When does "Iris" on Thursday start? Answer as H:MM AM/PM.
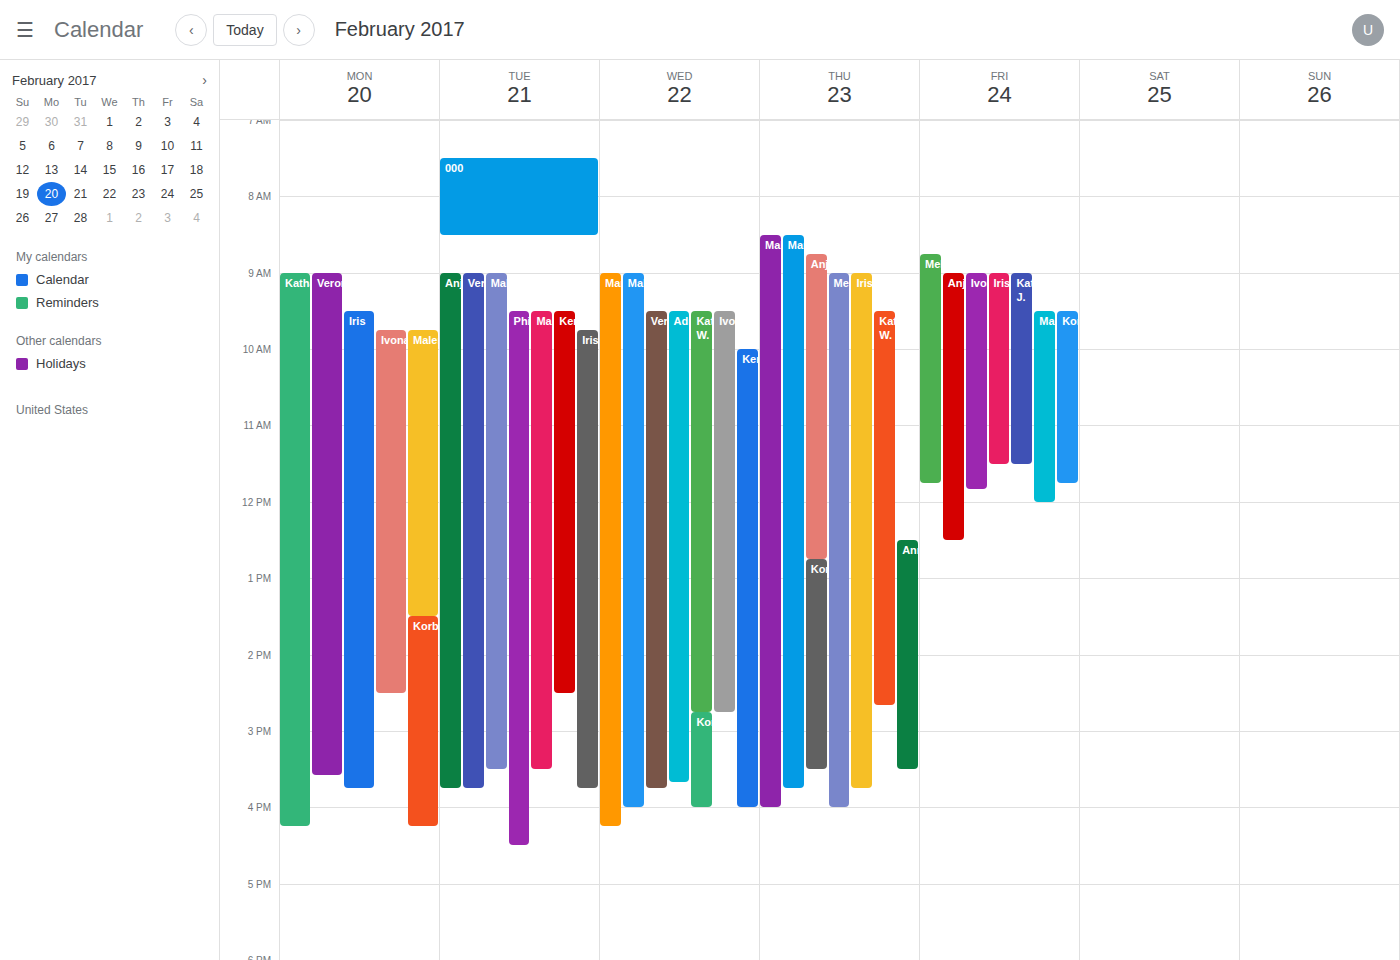
9:00 AM